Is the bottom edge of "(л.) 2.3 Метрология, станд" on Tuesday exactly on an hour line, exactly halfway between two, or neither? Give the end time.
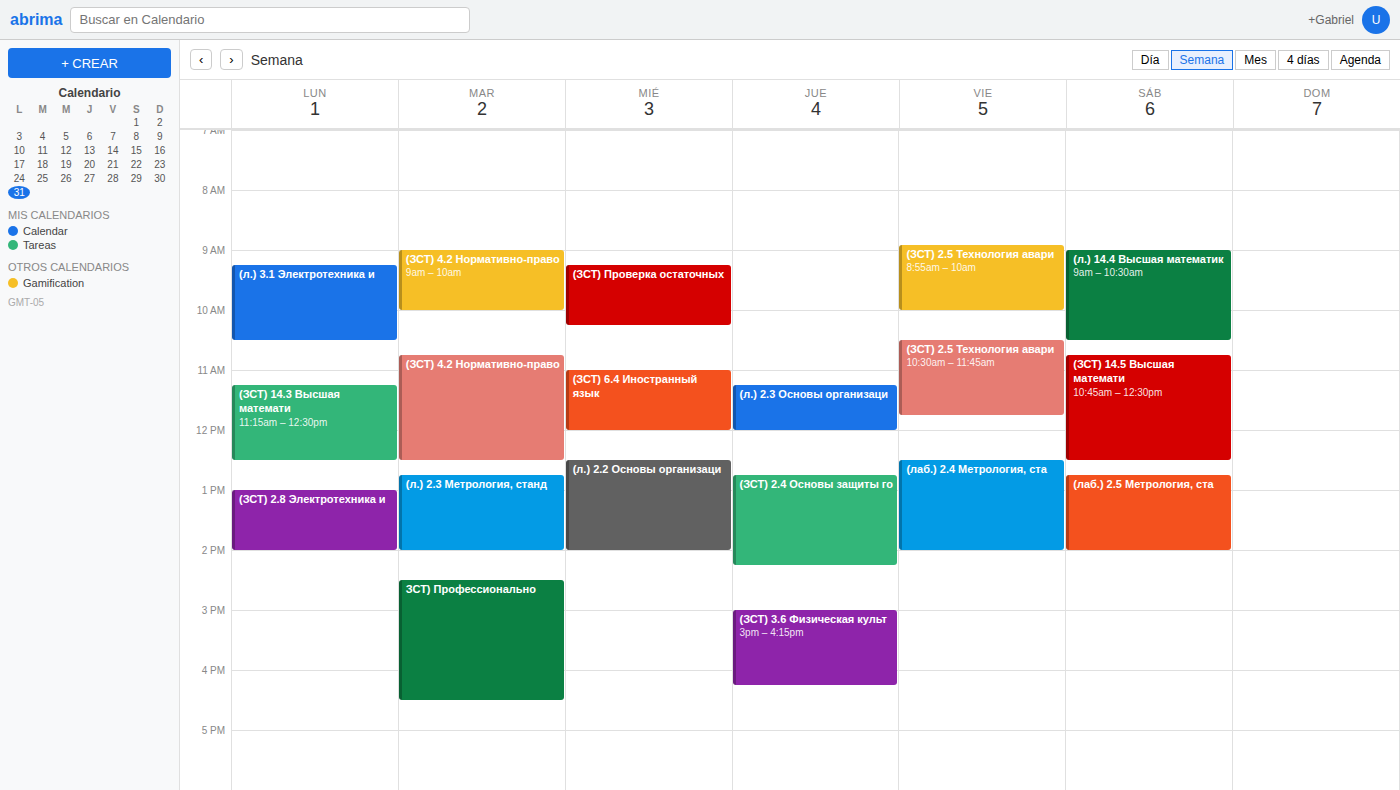
2:00 PM -- exactly on the 2 PM line.